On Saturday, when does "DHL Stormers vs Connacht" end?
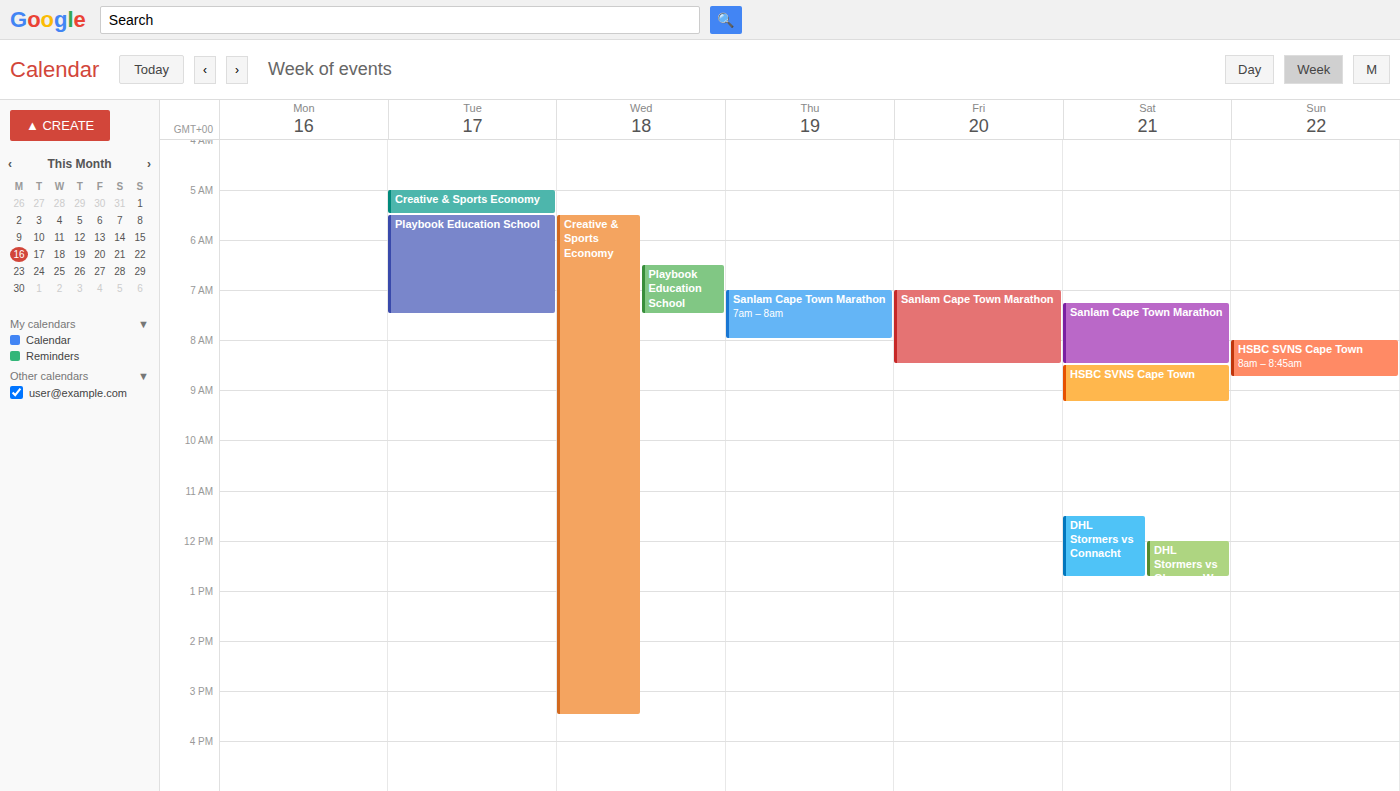
12:45 PM